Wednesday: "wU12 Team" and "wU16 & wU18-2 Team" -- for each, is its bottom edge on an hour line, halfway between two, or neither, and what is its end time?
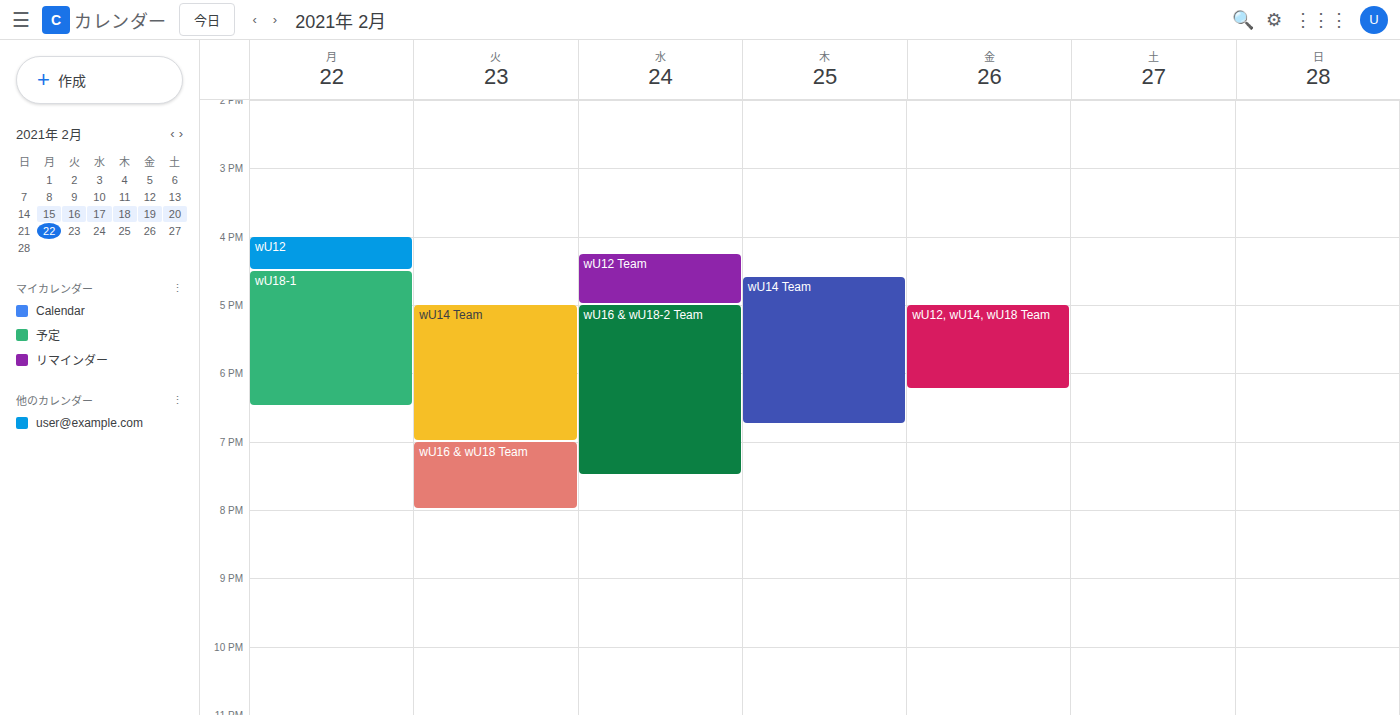
"wU12 Team": 5:00 PM, exactly on the 5 PM line. "wU16 & wU18-2 Team": 7:30 PM, halfway between the 7 PM and 8 PM lines.